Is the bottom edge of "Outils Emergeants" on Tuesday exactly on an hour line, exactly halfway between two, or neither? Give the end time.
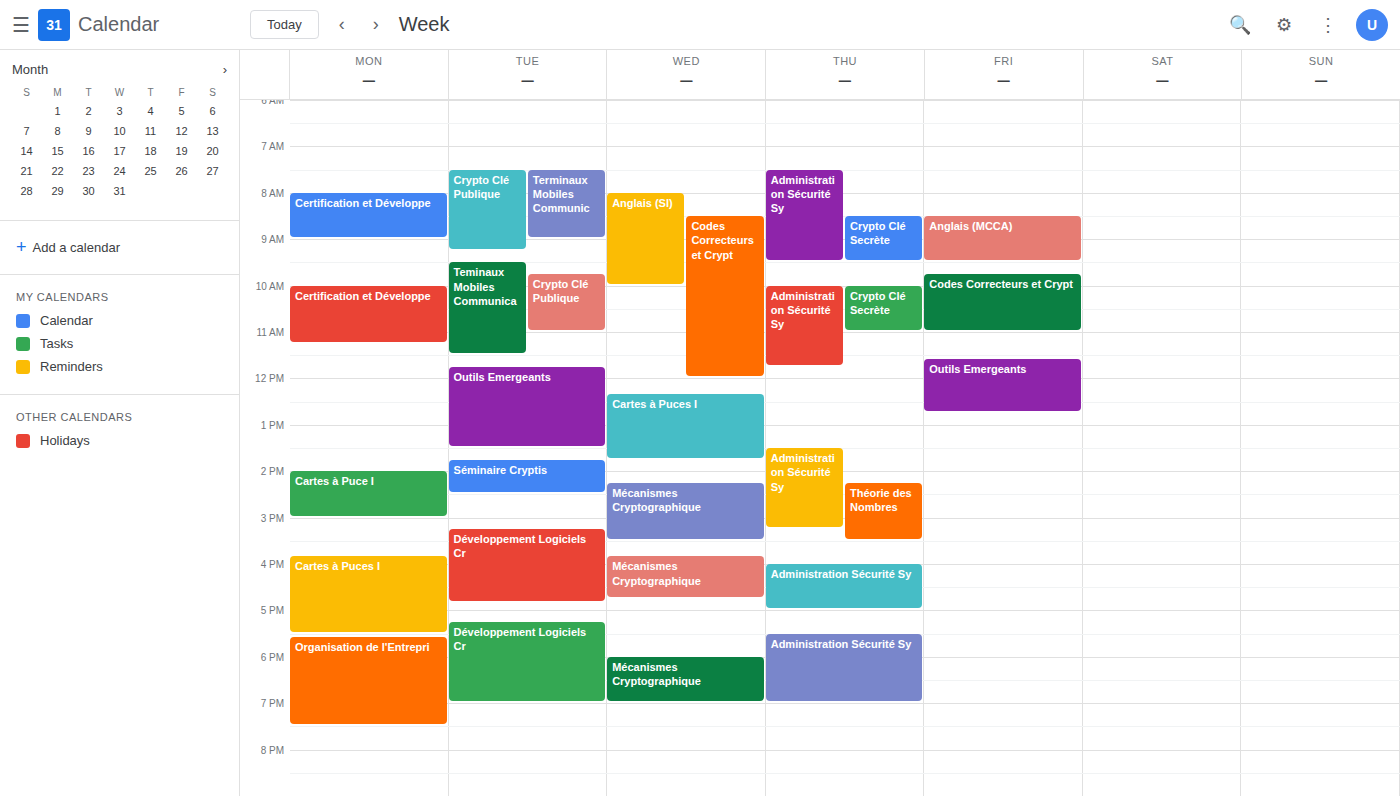
1:30 PM -- halfway between the 1 PM and 2 PM lines.